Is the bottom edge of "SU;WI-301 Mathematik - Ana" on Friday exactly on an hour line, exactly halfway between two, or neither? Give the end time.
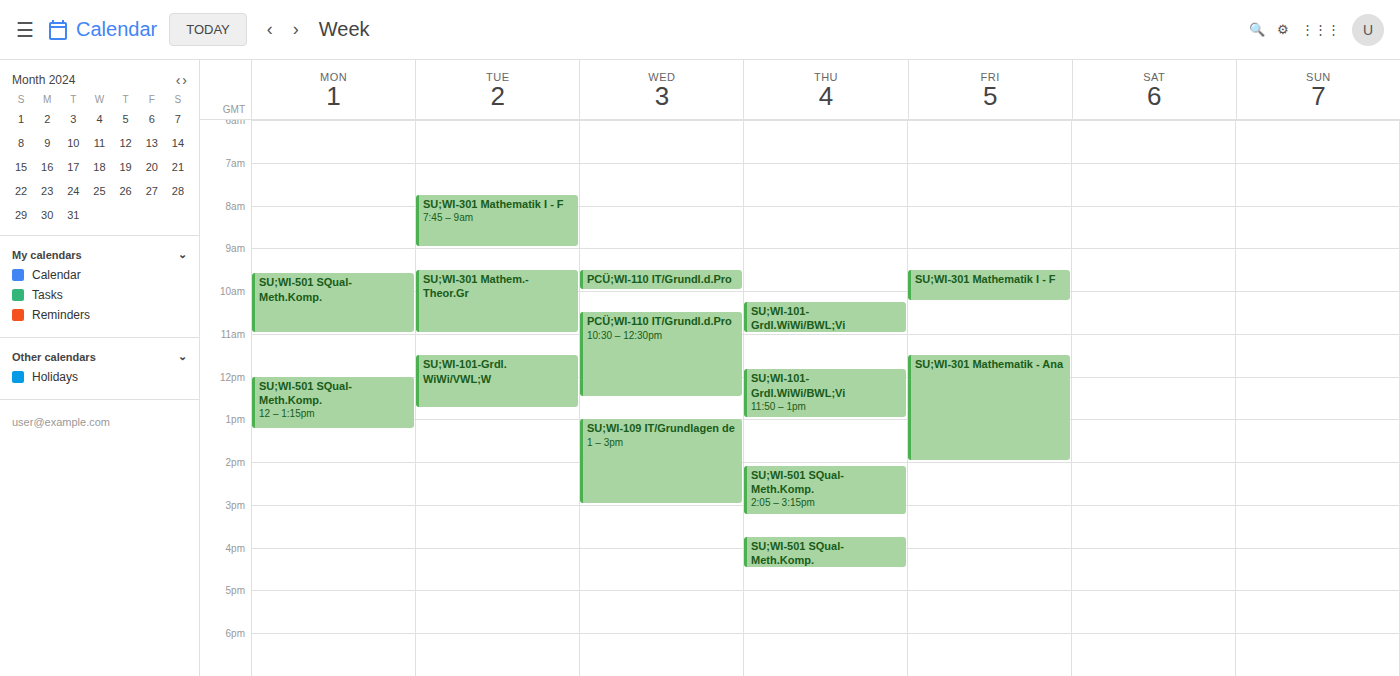
14:00 -- exactly on the 14:00 line.